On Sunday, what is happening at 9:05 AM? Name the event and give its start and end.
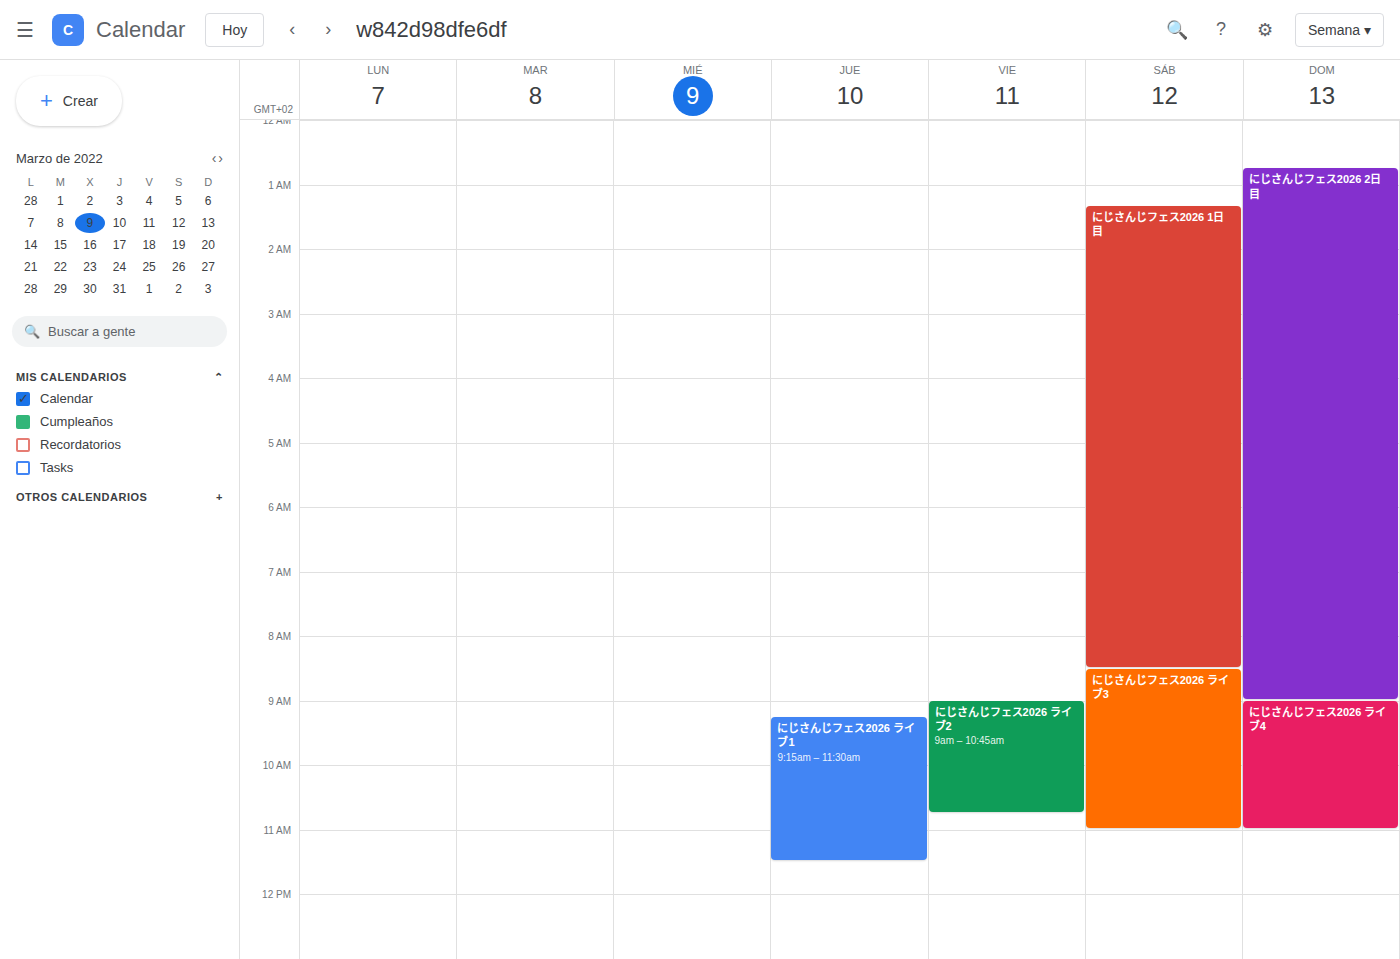
"にじさんじフェス2026 ライブ4", 9:00 AM to 11:00 AM